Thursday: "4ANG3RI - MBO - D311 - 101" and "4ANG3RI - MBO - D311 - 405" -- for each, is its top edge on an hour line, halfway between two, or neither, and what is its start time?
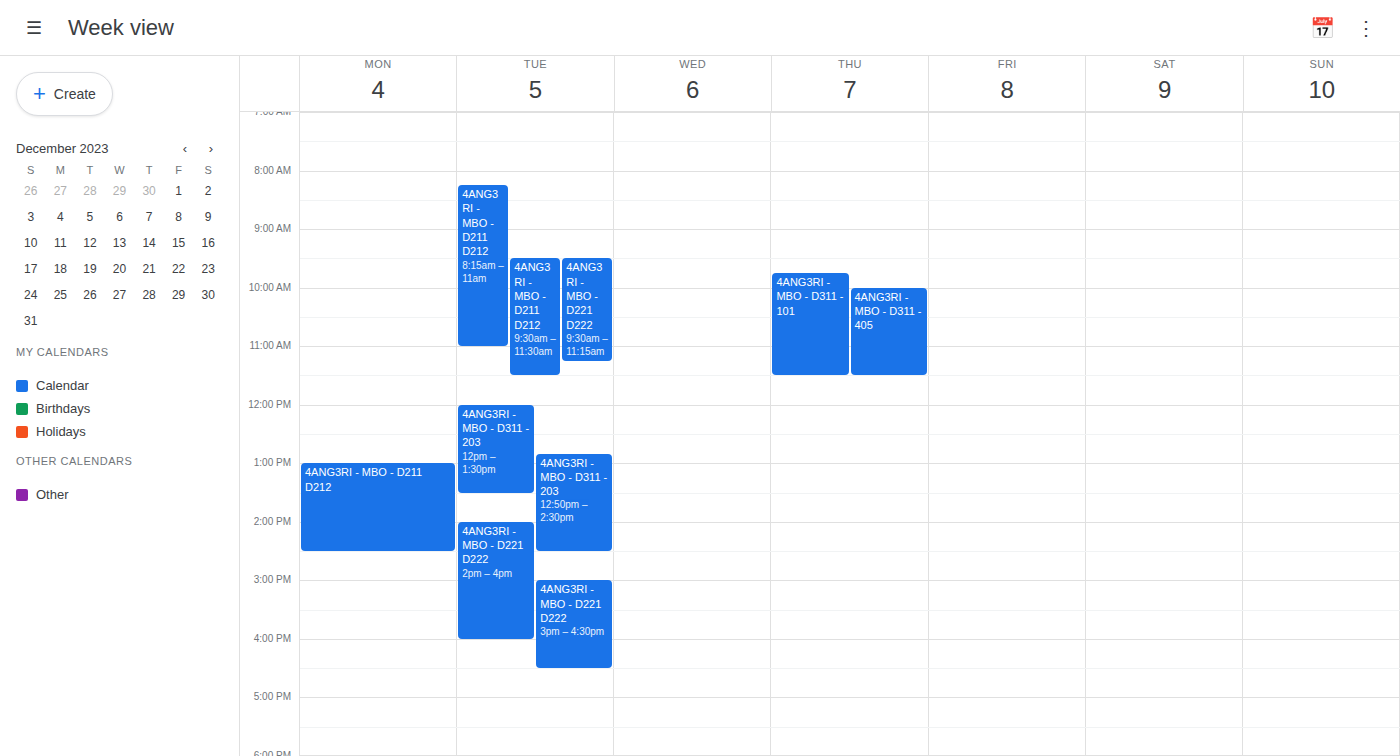
"4ANG3RI - MBO - D311 - 101": 9:45 AM, neither: three quarters of the way from the 9 AM line to the 10 AM line. "4ANG3RI - MBO - D311 - 405": 10:00 AM, exactly on the 10 AM line.